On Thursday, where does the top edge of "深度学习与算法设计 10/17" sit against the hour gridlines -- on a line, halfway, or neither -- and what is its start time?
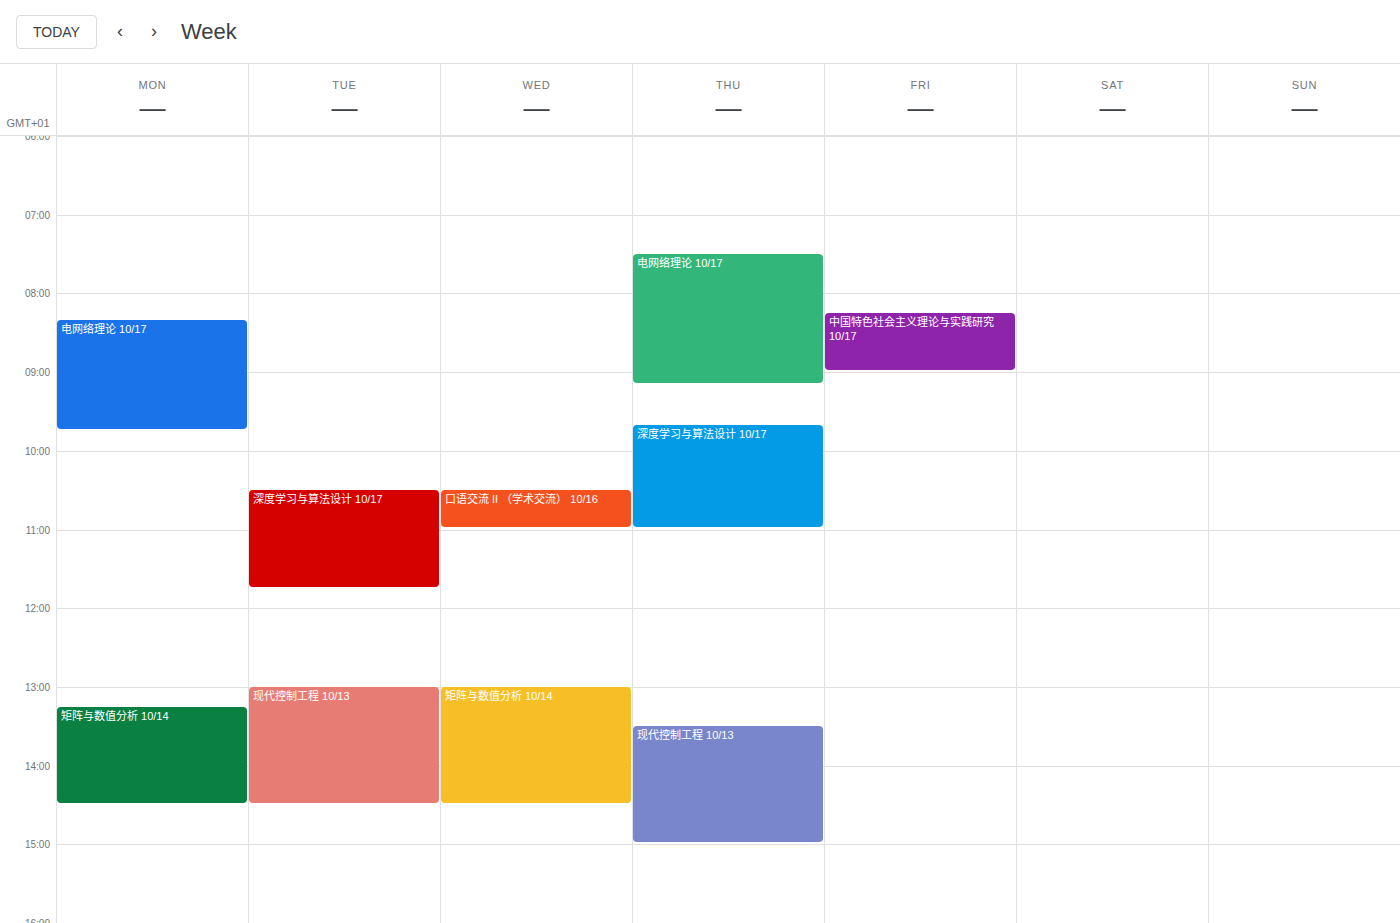
9:40 AM -- neither: 40 minutes below the 9 AM line and 20 minutes above the 10 AM line.